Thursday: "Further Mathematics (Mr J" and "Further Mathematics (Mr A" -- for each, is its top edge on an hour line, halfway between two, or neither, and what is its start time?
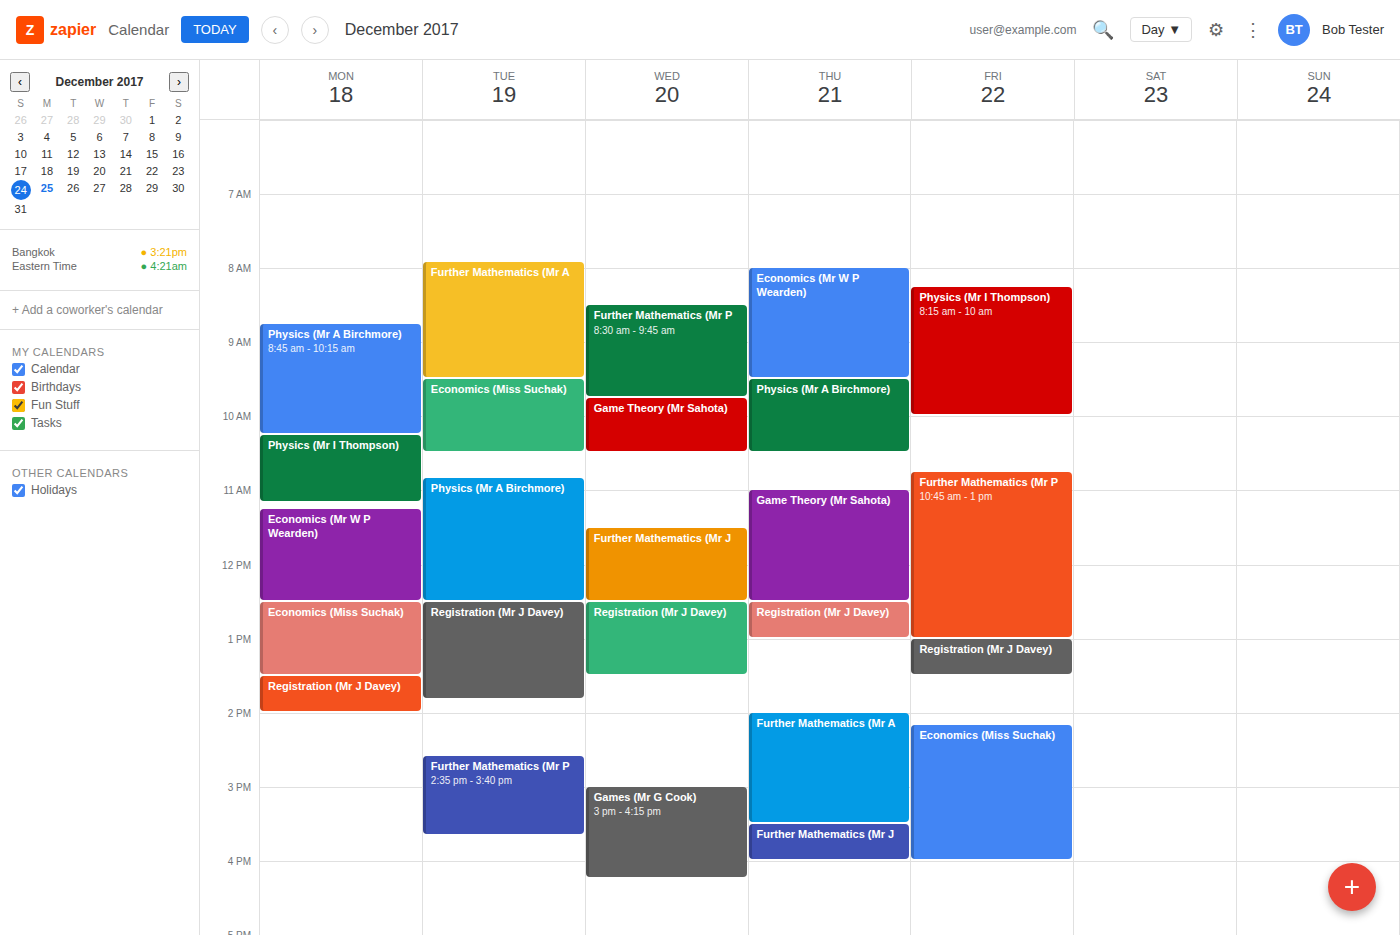
"Further Mathematics (Mr J": 3:30 PM, halfway between the 3 PM and 4 PM lines. "Further Mathematics (Mr A": 2:00 PM, exactly on the 2 PM line.